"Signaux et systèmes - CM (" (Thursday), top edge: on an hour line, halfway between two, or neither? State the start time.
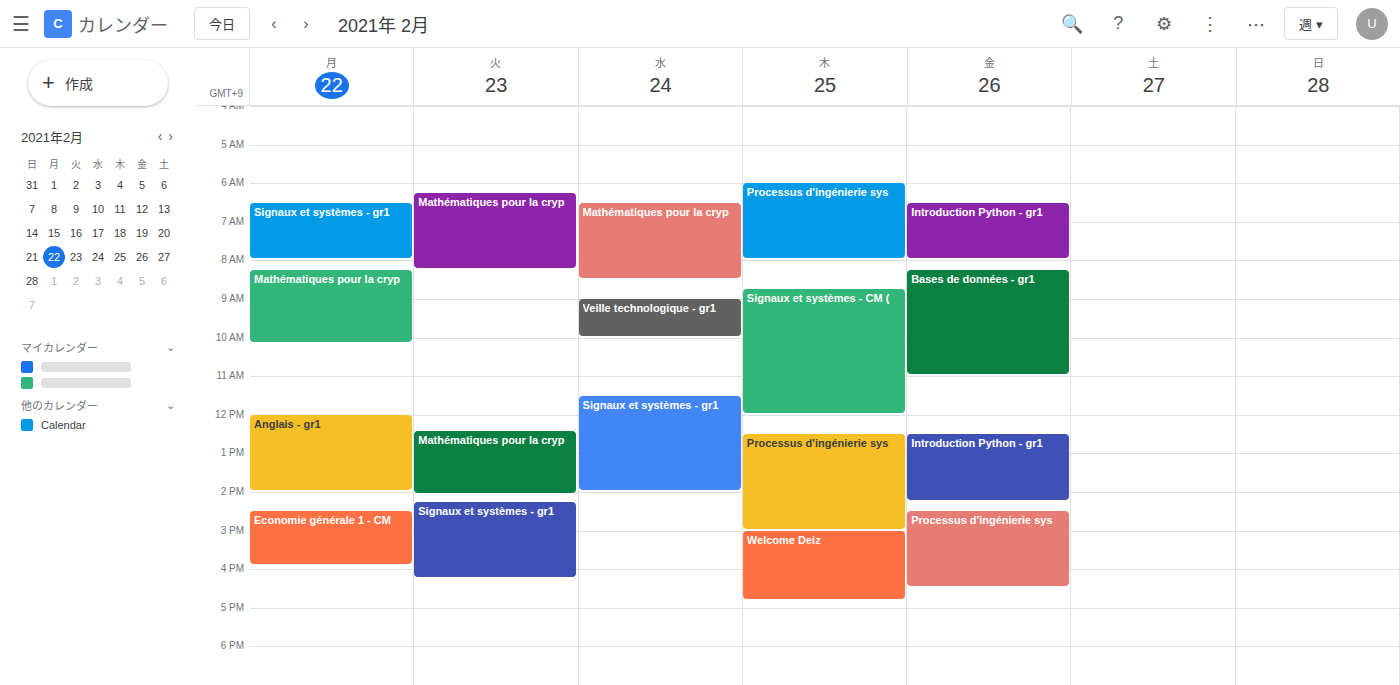
8:45 AM -- neither: three quarters of the way from the 8 AM line to the 9 AM line.